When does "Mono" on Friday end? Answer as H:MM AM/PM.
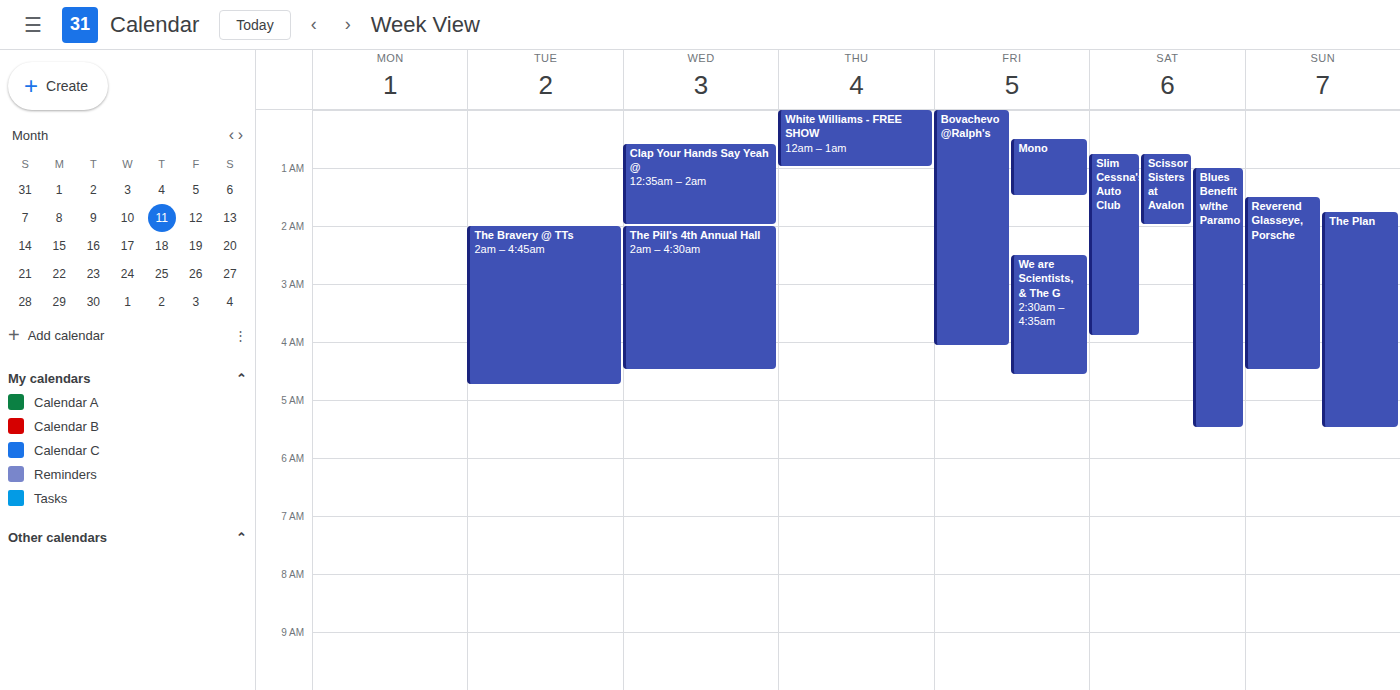
1:30 AM